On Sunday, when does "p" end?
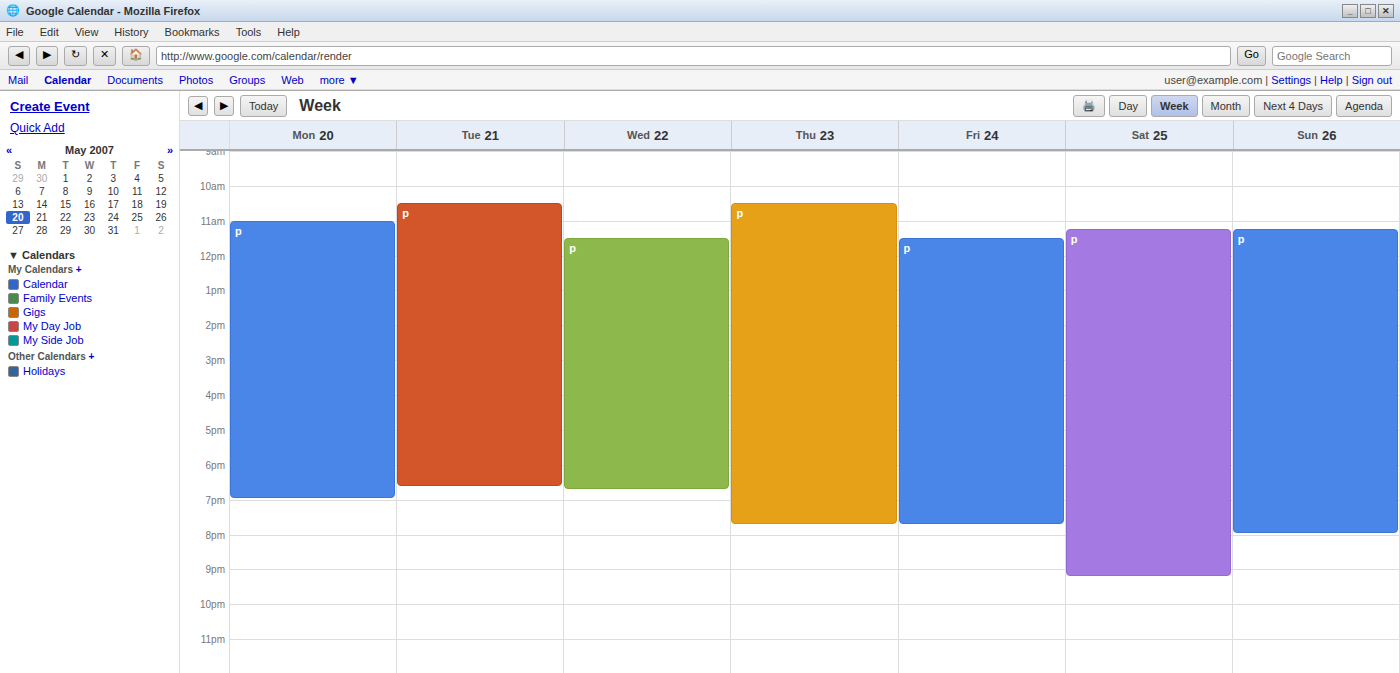
8:00 PM